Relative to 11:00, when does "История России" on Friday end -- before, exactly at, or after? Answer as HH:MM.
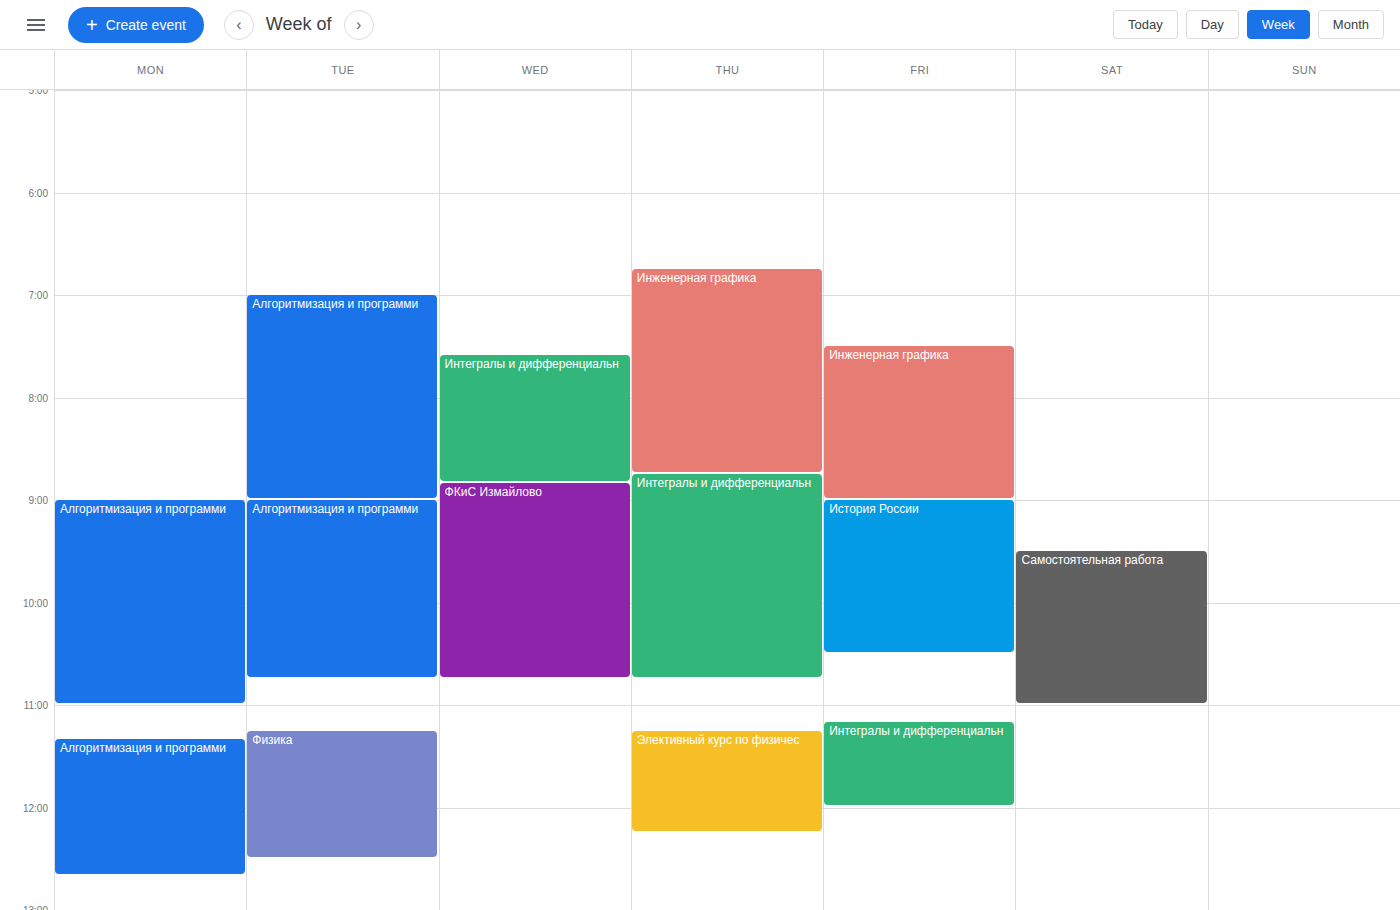
10:30 -- before 11:00, 30 minutes above the 11:00 line.